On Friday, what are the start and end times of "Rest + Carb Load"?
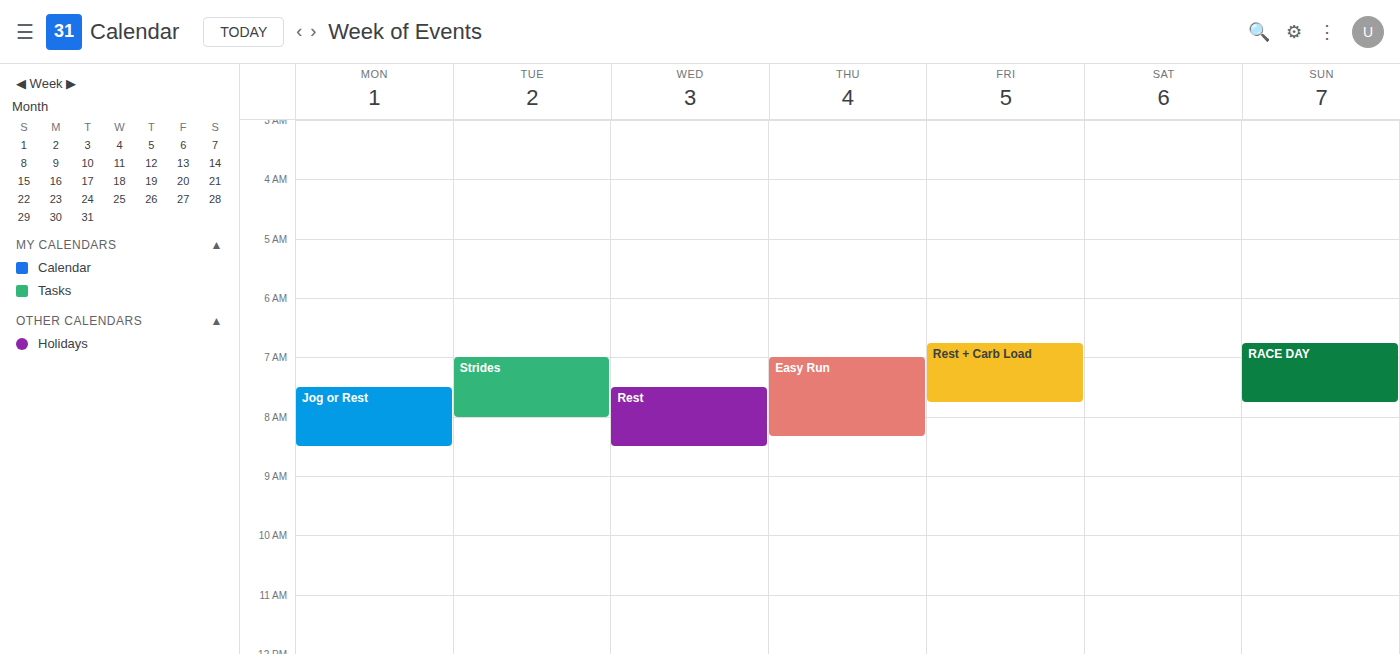
6:45 AM to 7:45 AM